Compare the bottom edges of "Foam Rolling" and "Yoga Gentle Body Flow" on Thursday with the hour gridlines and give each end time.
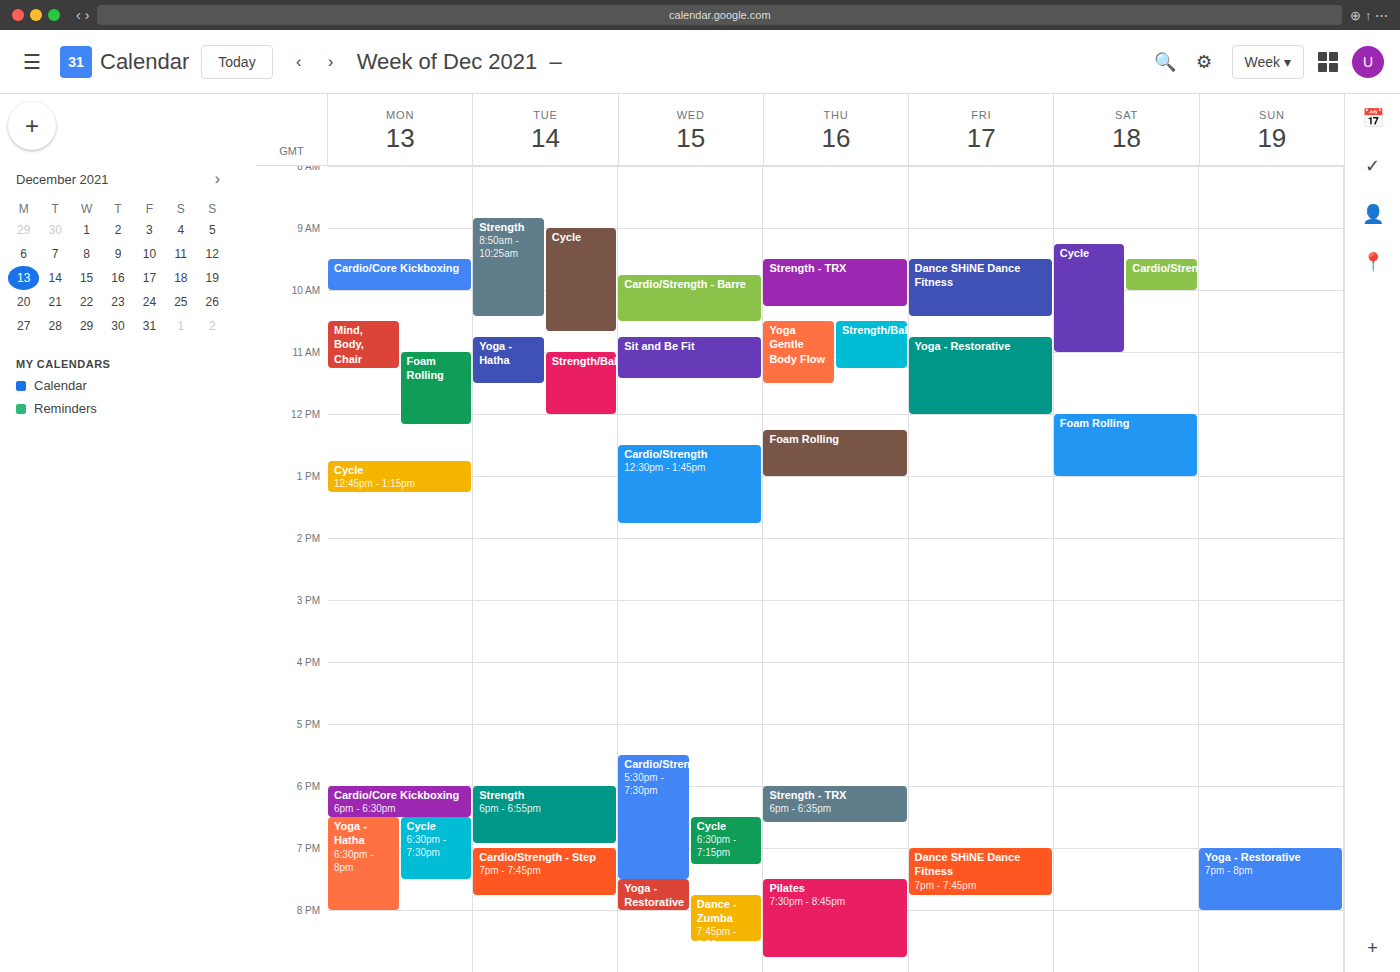
"Foam Rolling": 13:00, exactly on the 13:00 line. "Yoga Gentle Body Flow": 11:30, halfway between the 11:00 and 12:00 lines.